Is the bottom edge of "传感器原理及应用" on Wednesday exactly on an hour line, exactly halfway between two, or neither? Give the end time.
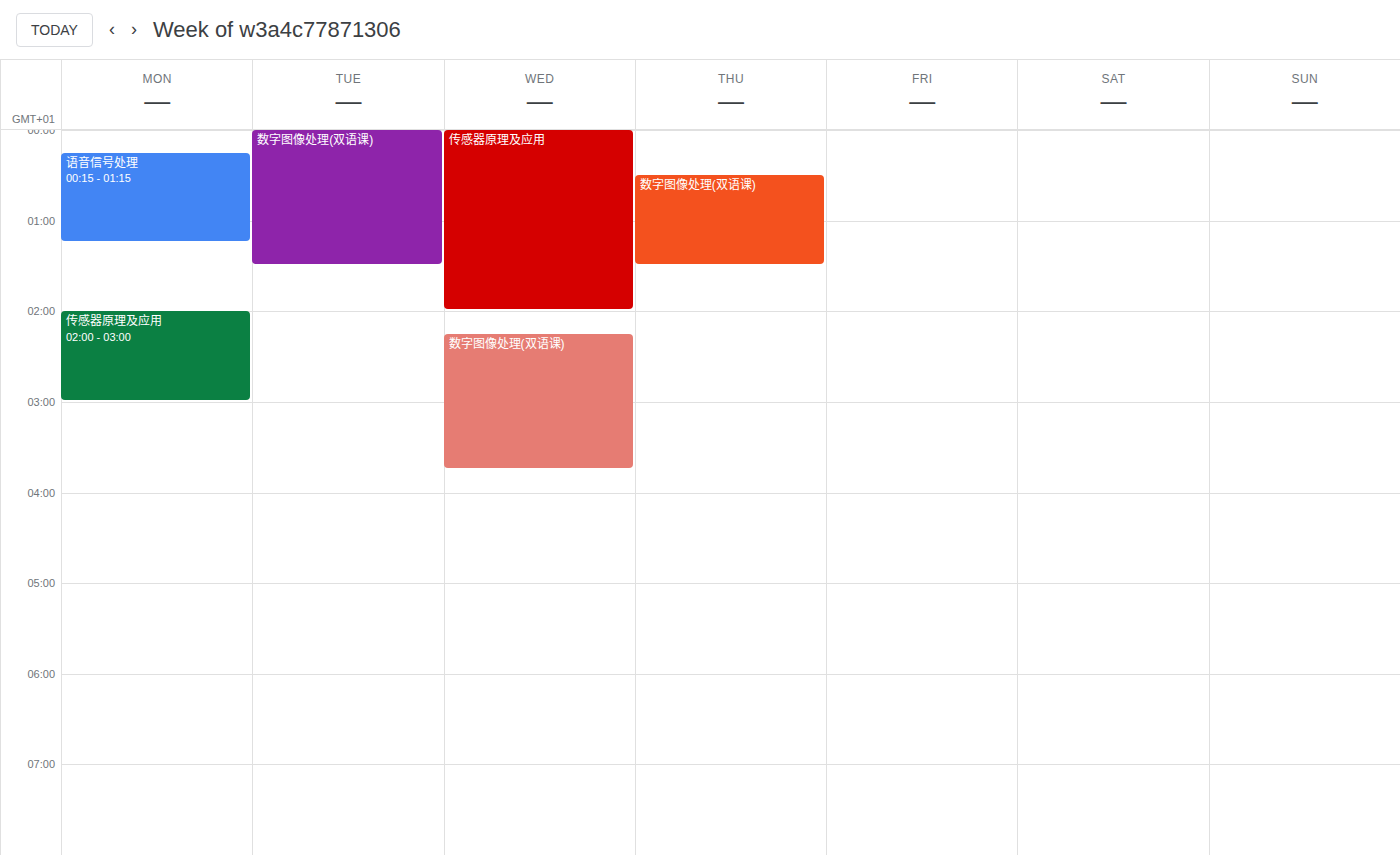
2:00 AM -- exactly on the 2 AM line.